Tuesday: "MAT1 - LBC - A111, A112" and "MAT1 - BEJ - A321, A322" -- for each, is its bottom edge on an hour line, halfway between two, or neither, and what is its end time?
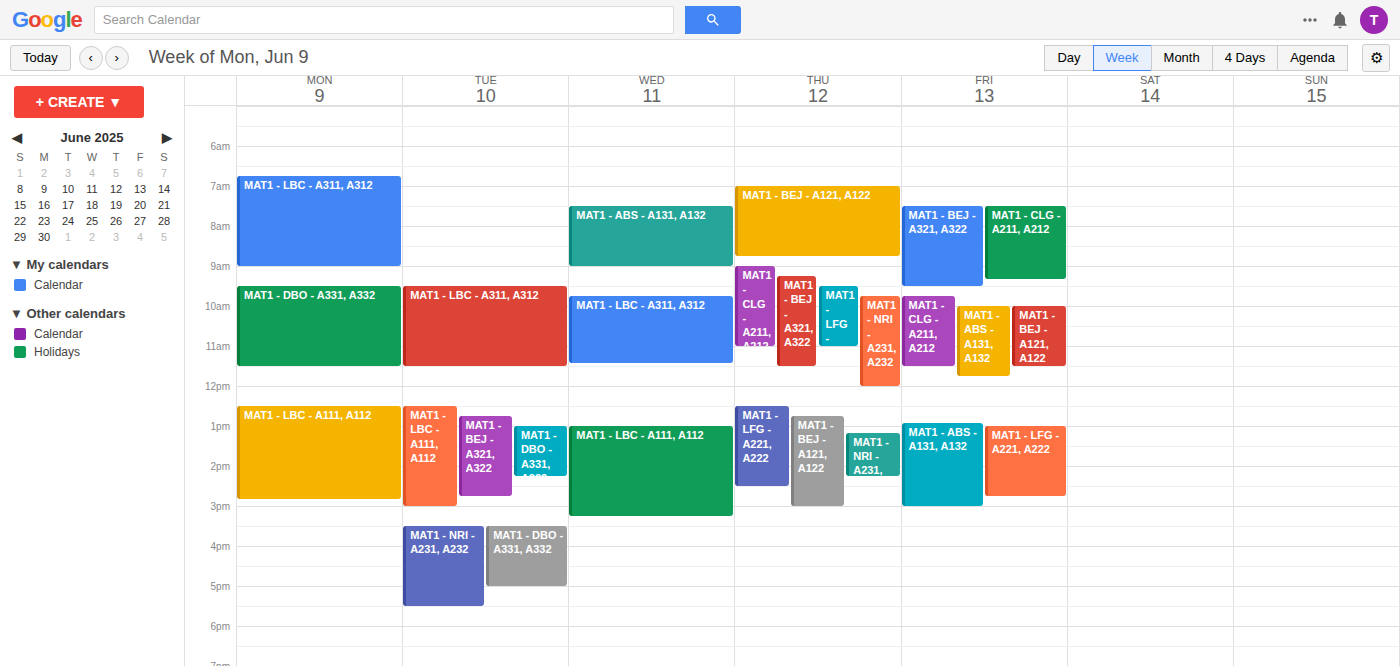
"MAT1 - LBC - A111, A112": 3:00 PM, exactly on the 3 PM line. "MAT1 - BEJ - A321, A322": 2:45 PM, neither: three quarters of the way from the 2 PM line to the 3 PM line.